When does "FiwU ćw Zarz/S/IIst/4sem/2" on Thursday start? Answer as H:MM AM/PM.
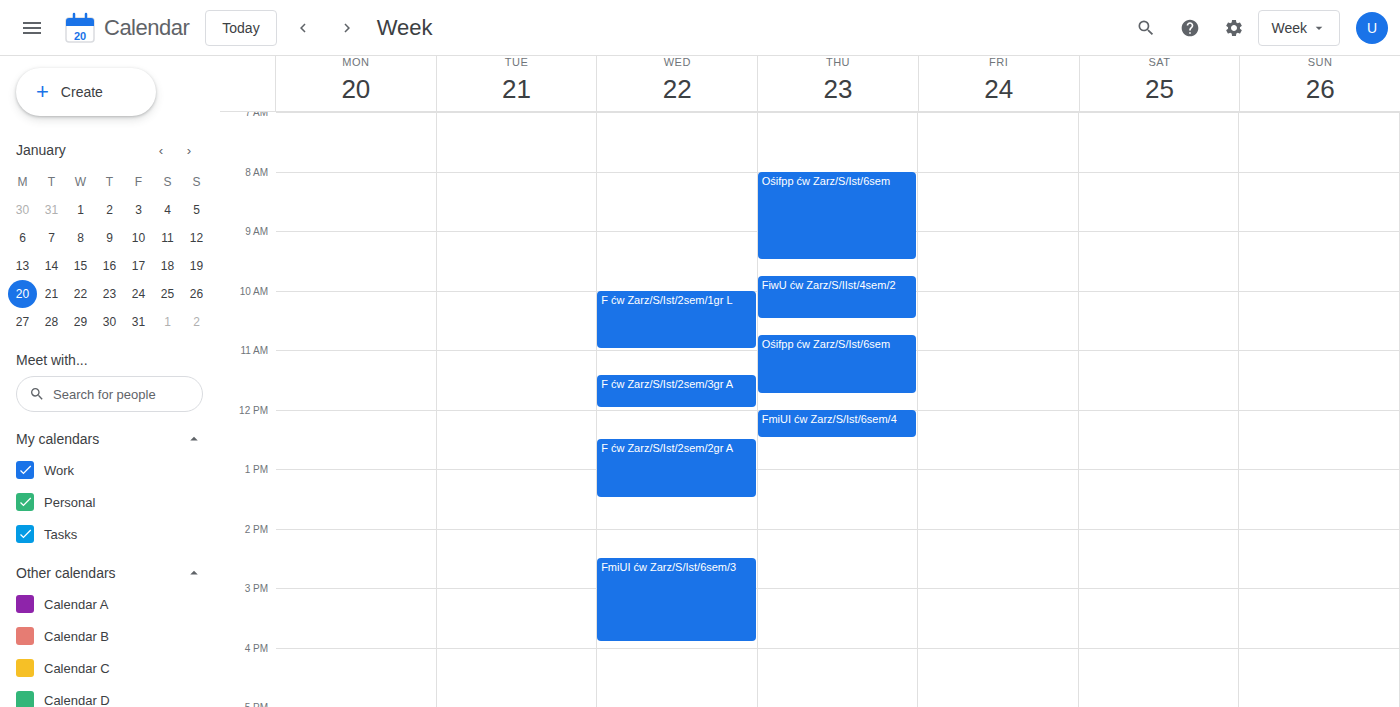
9:45 AM